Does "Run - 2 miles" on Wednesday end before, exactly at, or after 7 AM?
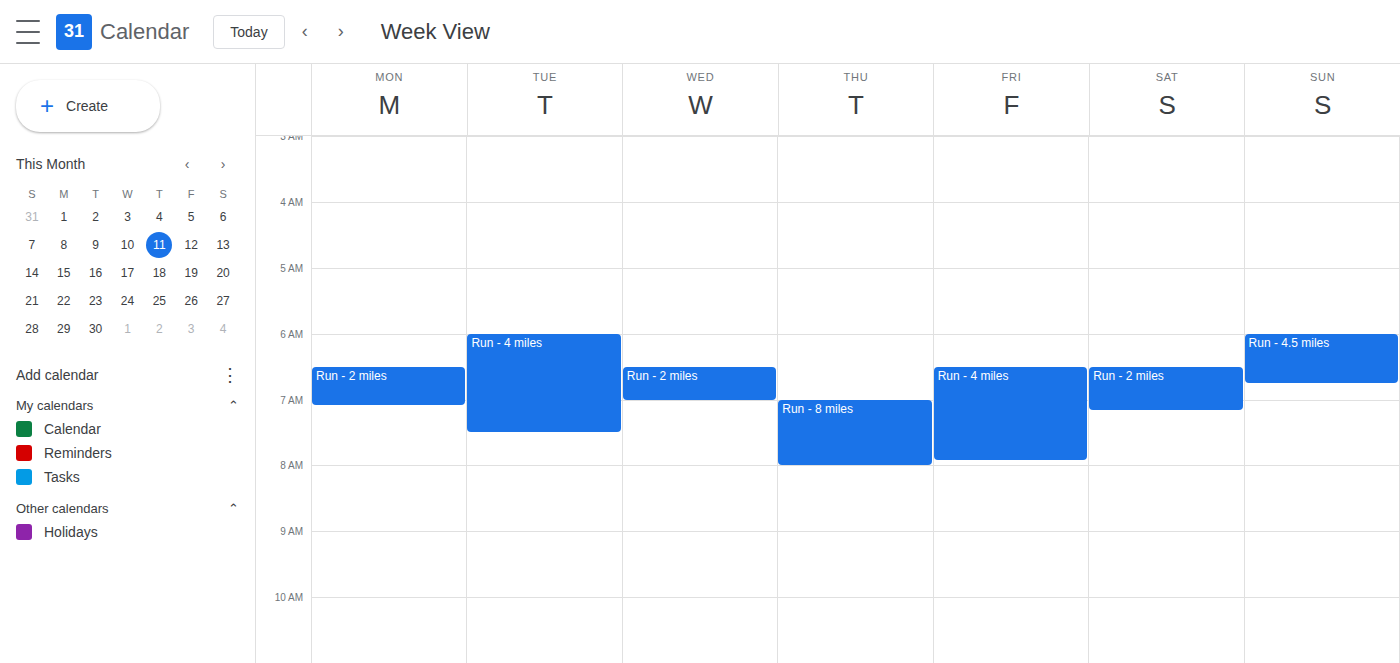
7:00 AM -- exactly at 7 AM, on the 7 AM line.